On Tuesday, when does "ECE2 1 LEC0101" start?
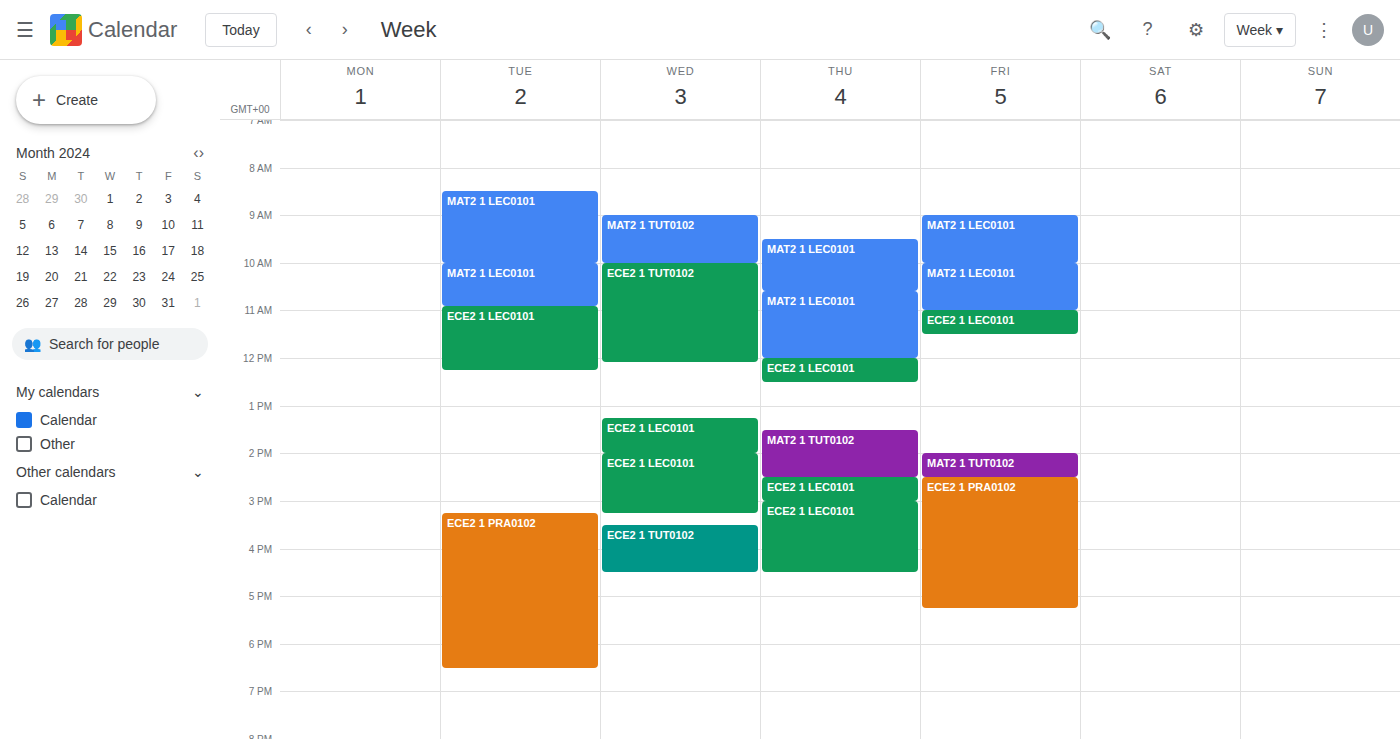
10:55 AM